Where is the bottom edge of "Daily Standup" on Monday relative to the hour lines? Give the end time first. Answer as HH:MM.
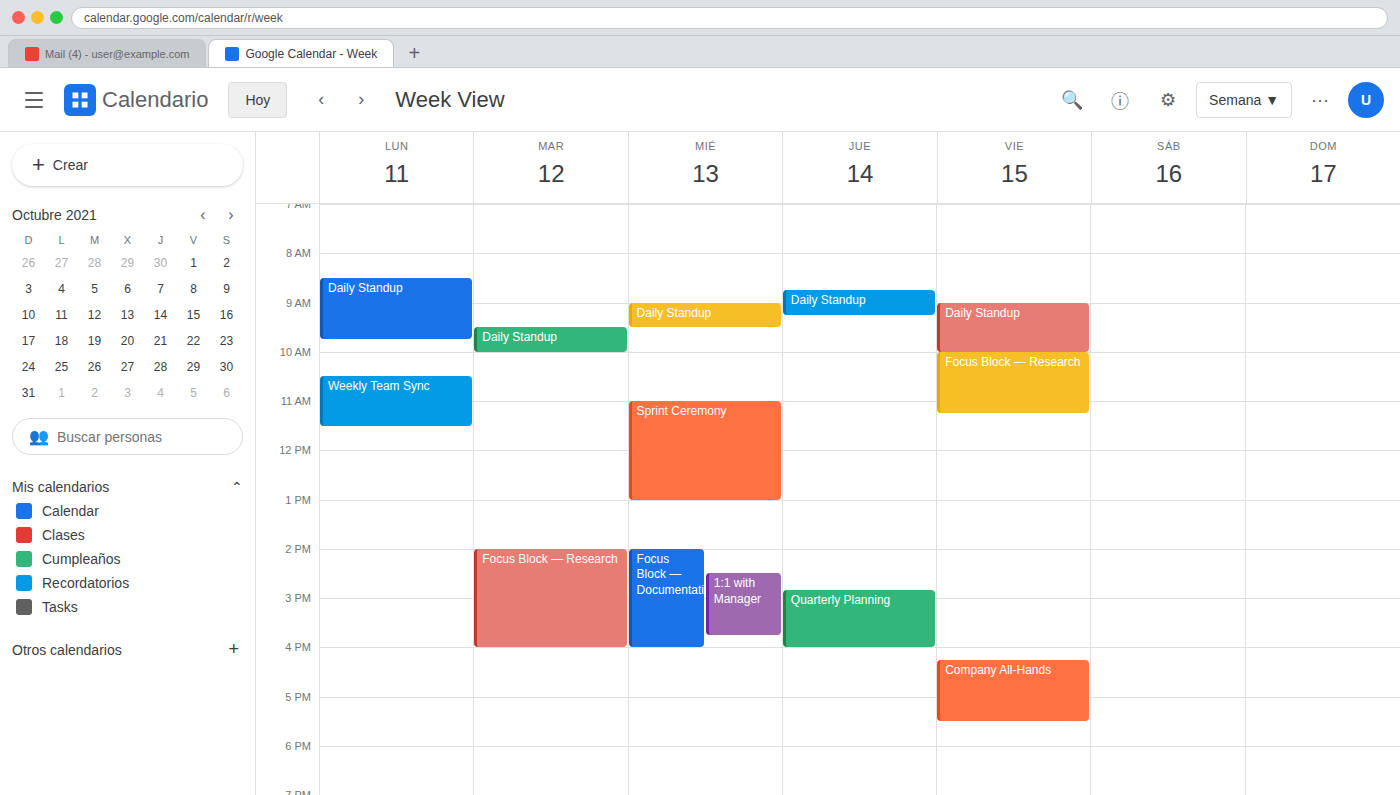
09:45 -- neither: three quarters of the way from the 09:00 line to the 10:00 line.